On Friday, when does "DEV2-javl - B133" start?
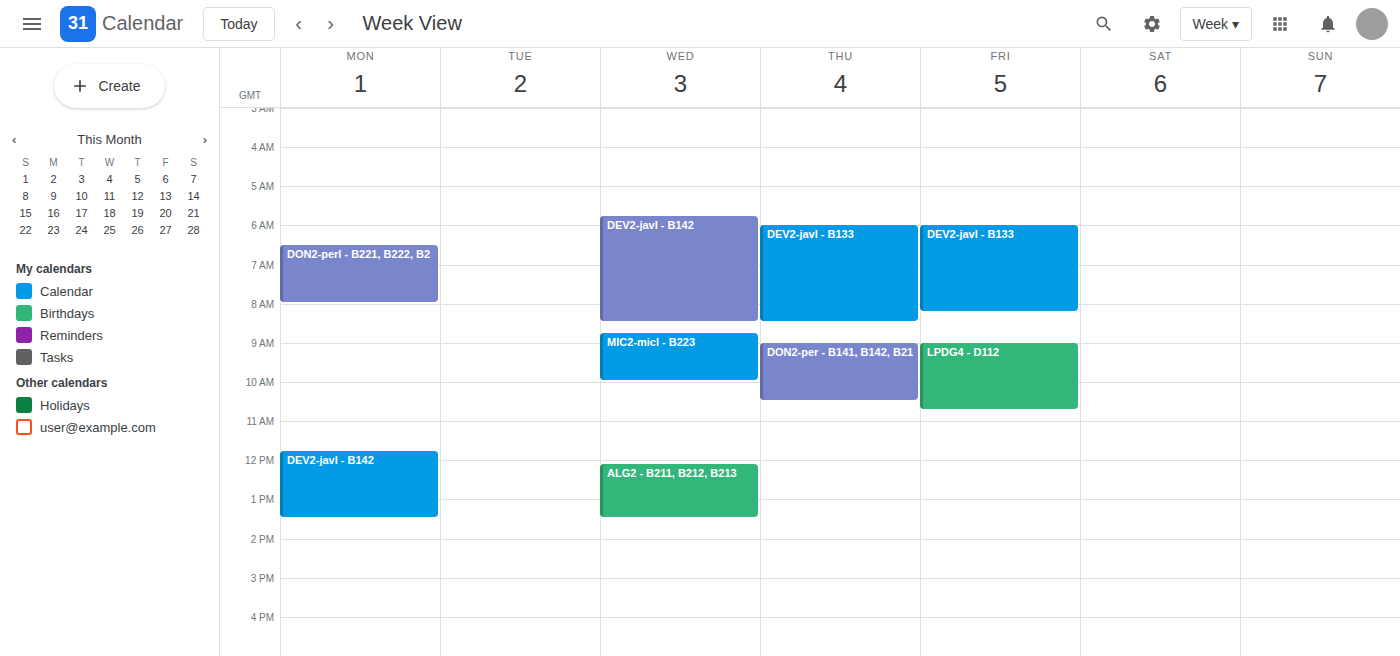
6:00 AM